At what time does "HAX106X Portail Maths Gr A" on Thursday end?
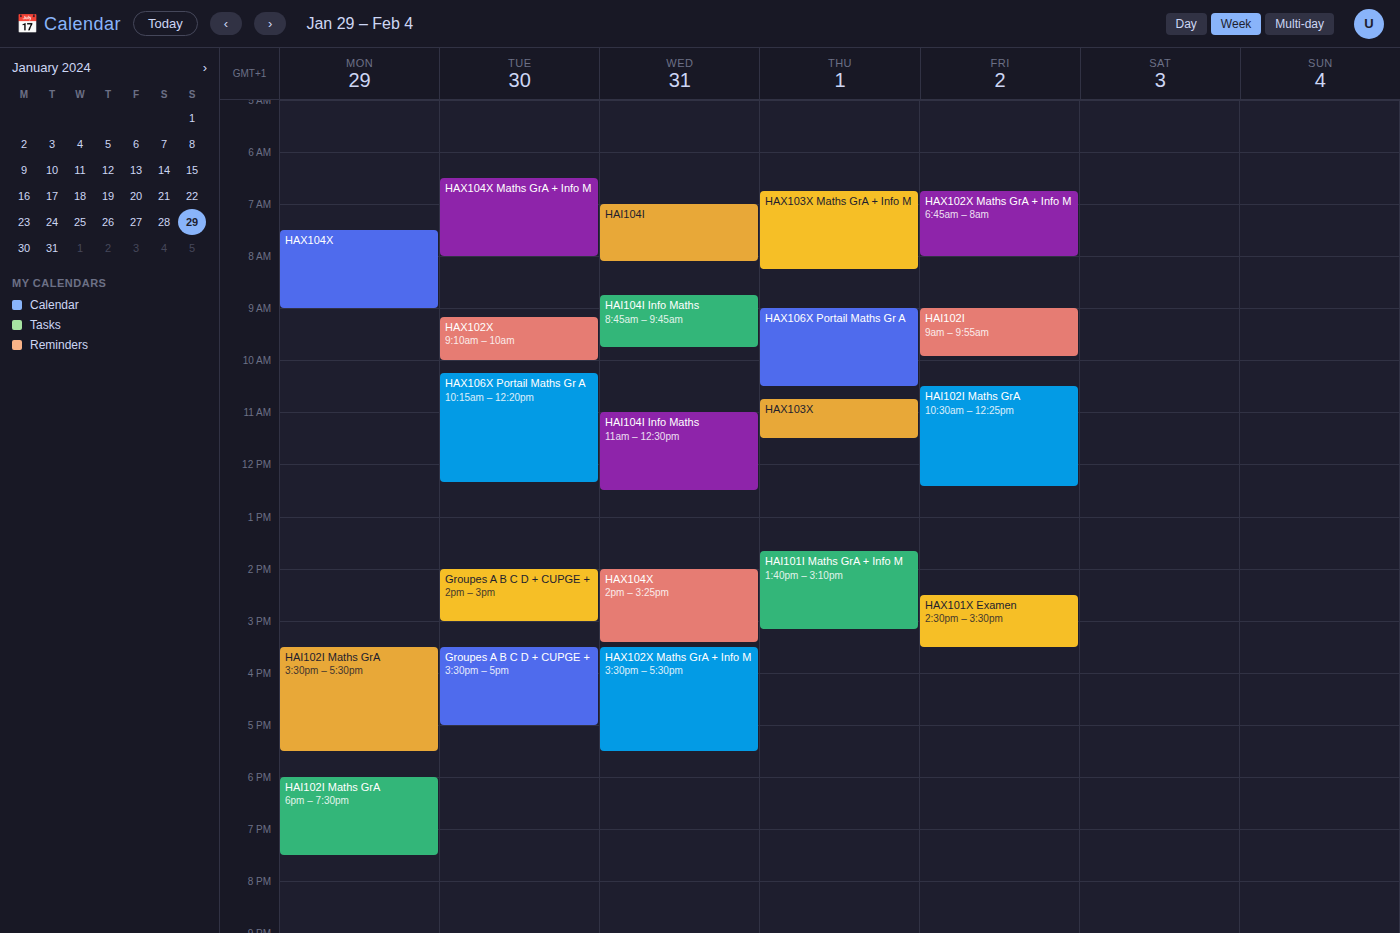
10:30